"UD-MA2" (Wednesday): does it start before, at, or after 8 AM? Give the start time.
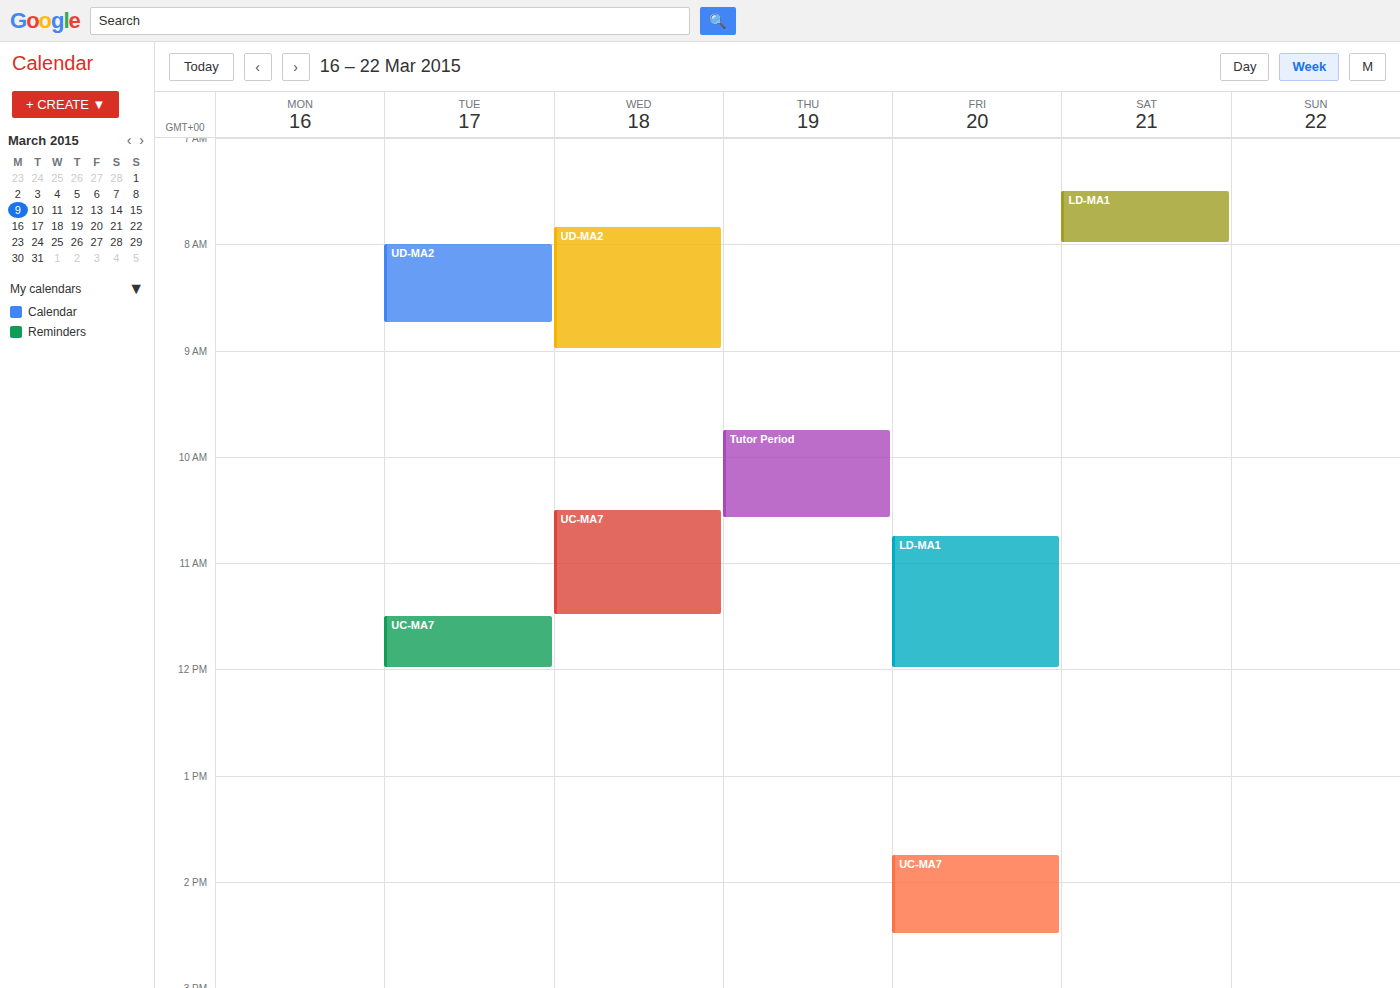
7:50 AM -- before 8 AM, 10 minutes above the 8 AM line.